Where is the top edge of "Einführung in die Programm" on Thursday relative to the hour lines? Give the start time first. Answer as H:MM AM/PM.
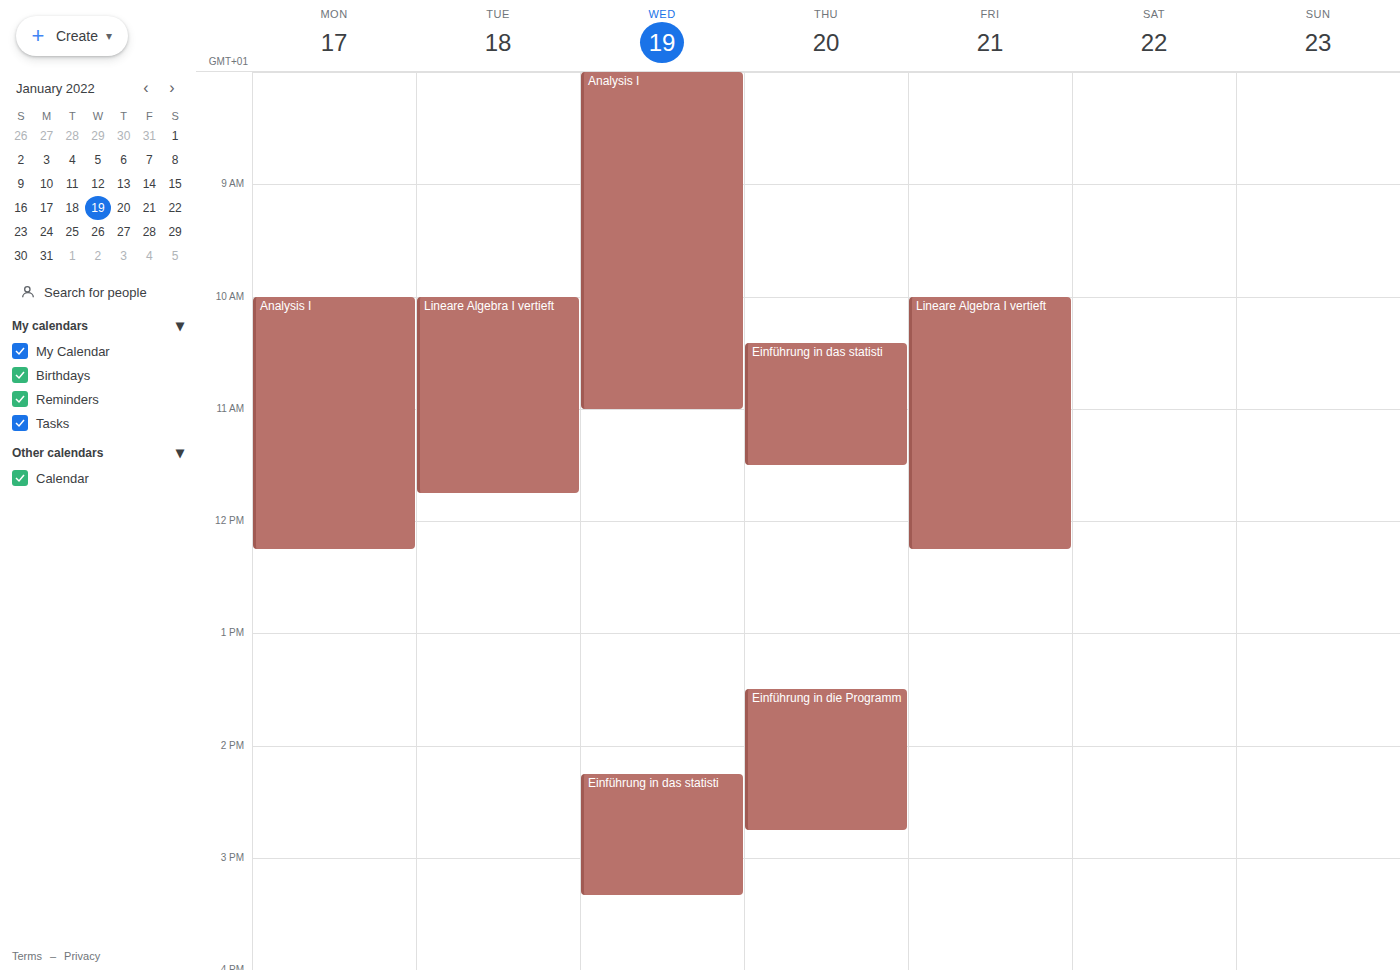
1:30 PM -- halfway between the 1 PM and 2 PM lines.